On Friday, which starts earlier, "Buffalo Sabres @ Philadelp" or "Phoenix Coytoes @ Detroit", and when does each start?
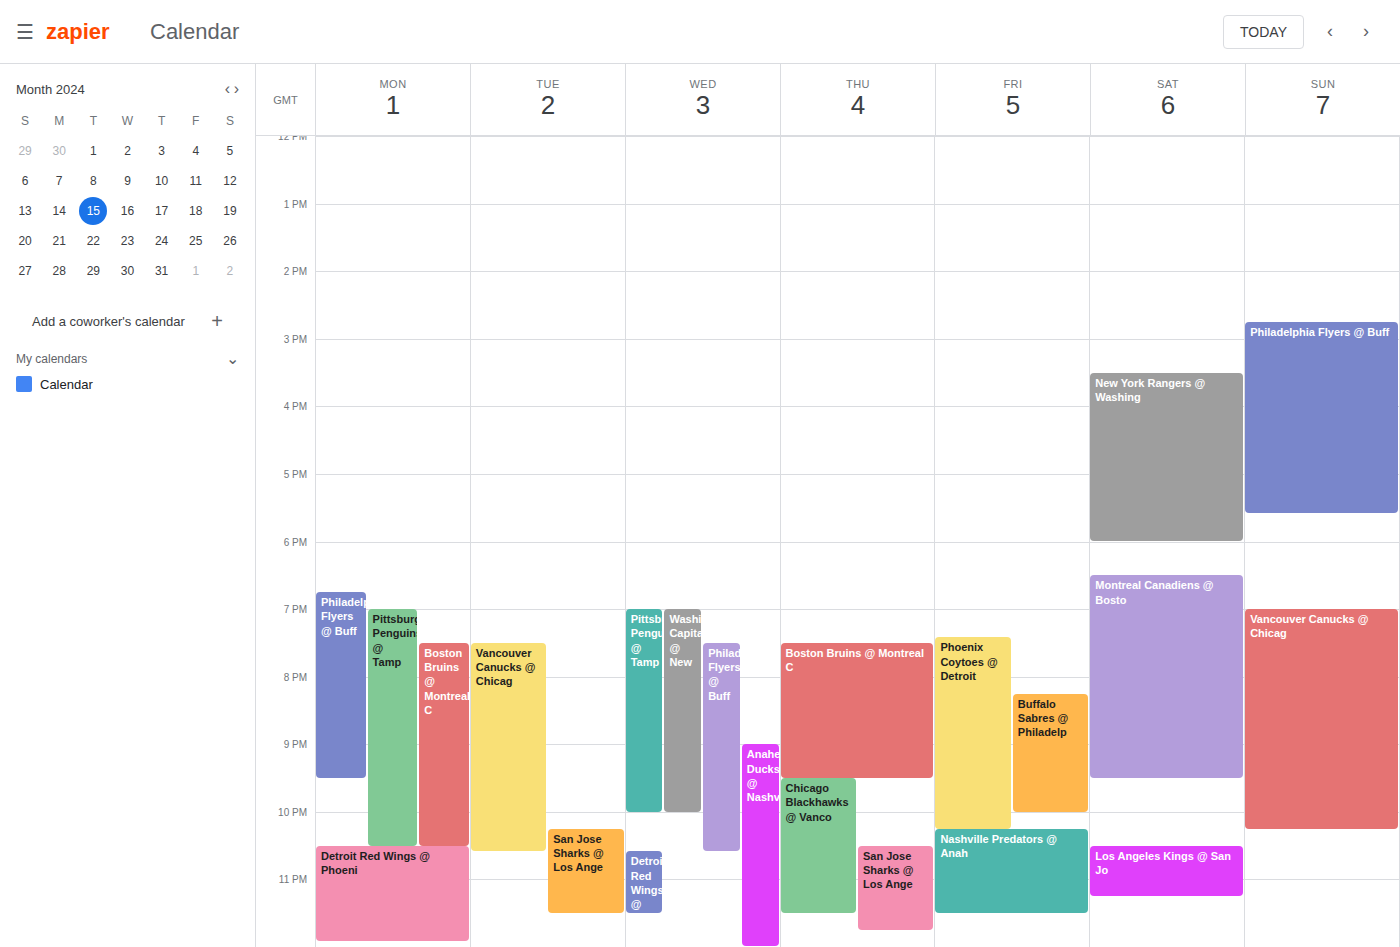
"Phoenix Coytoes @ Detroit" 7:25 PM; "Buffalo Sabres @ Philadelp" 8:15 PM.